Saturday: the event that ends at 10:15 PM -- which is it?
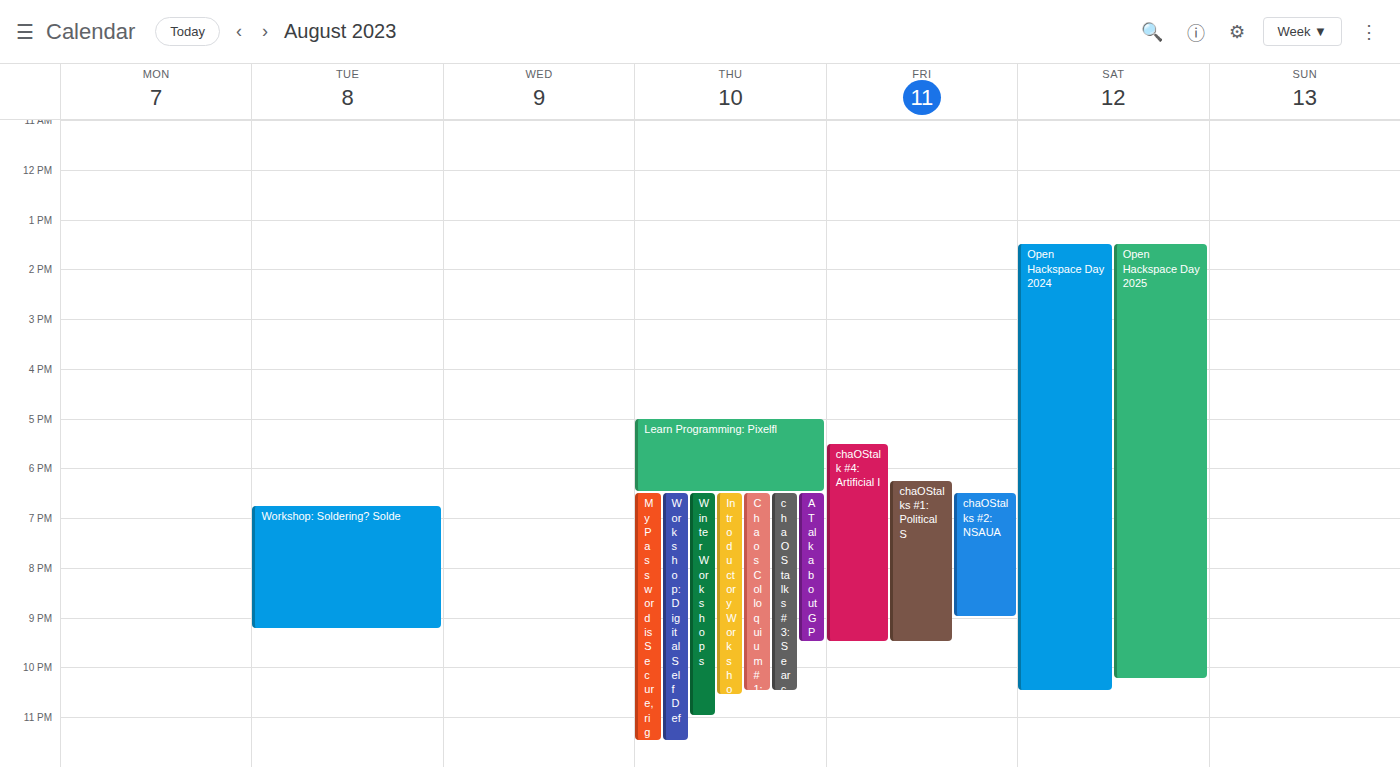
"Open Hackspace Day 2025"